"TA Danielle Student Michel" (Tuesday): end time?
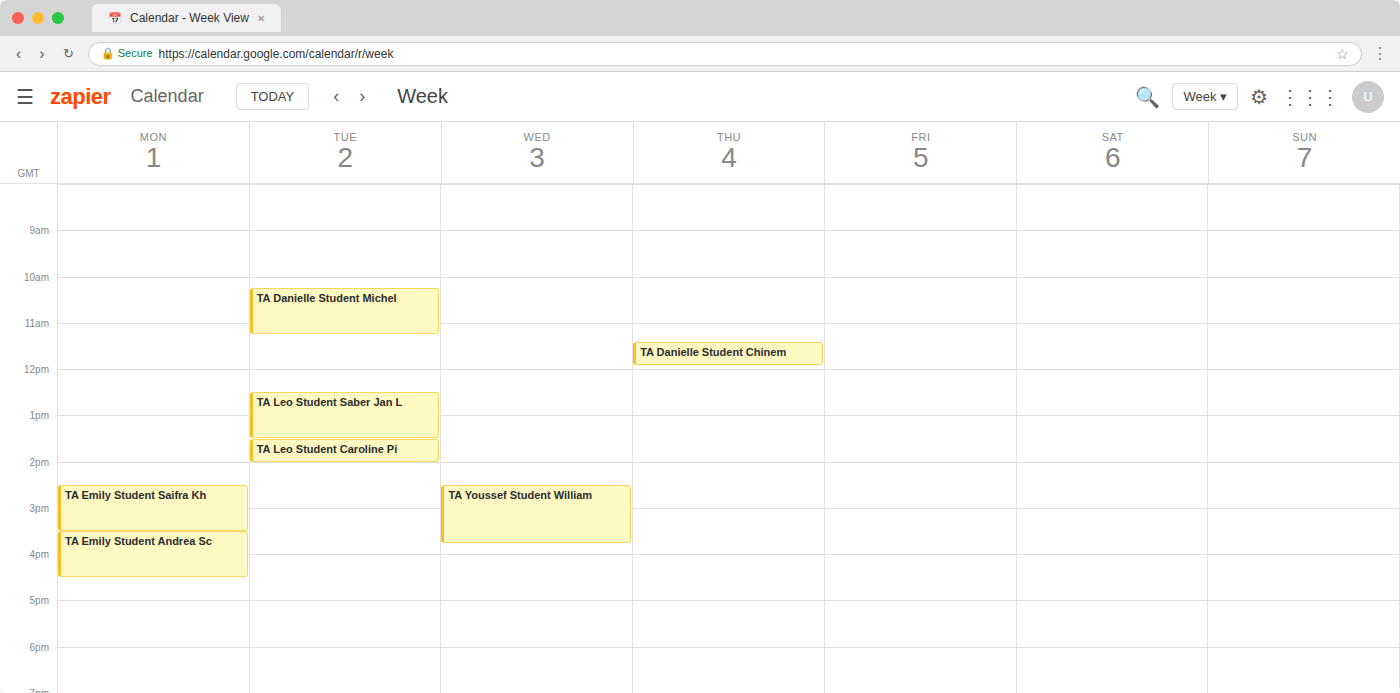
11:15 AM